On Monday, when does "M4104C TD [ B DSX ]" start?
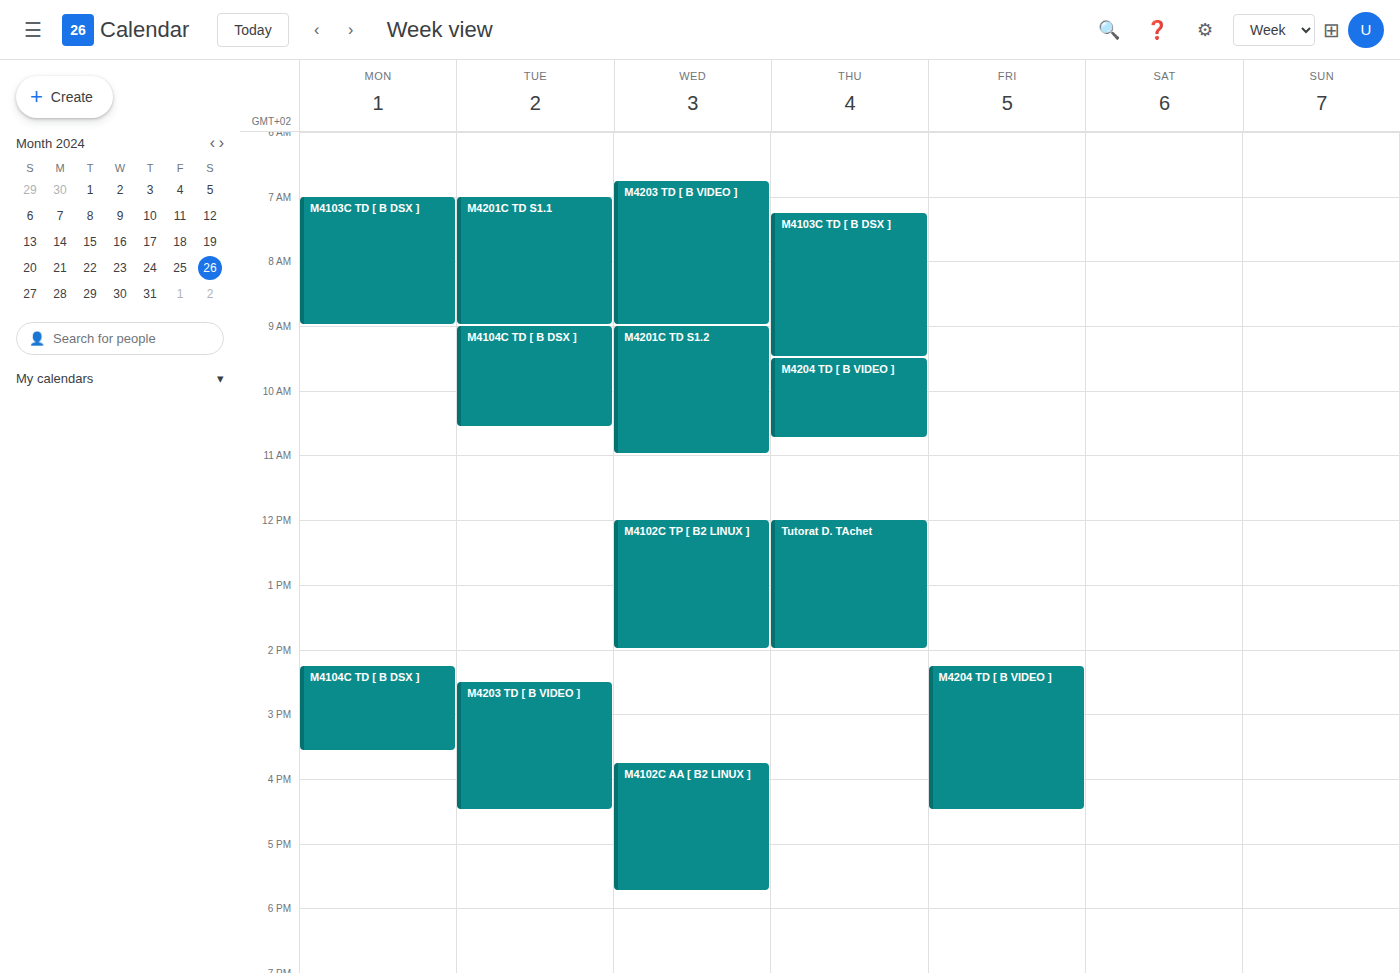
2:15 PM